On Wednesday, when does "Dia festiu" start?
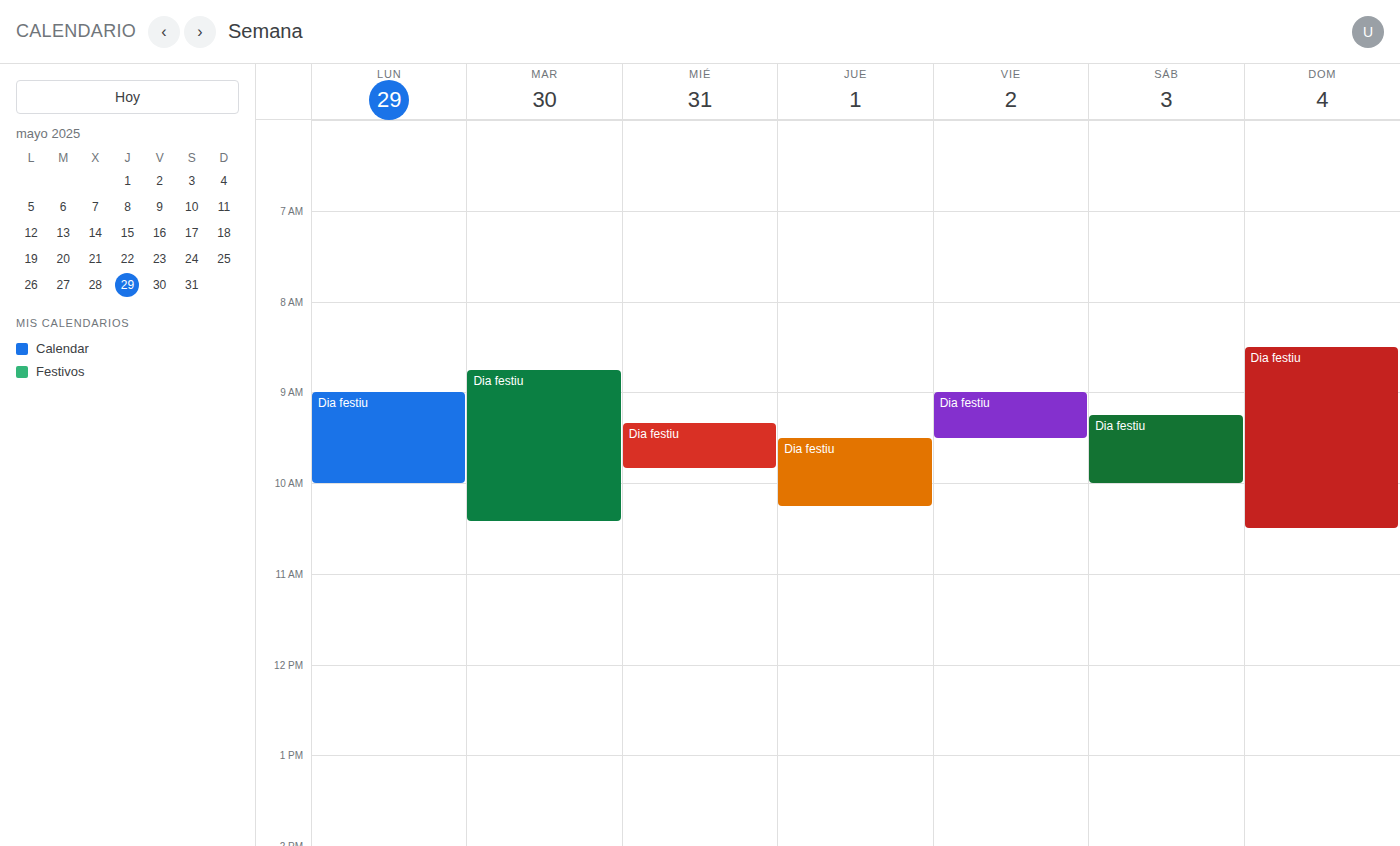
9:20 AM